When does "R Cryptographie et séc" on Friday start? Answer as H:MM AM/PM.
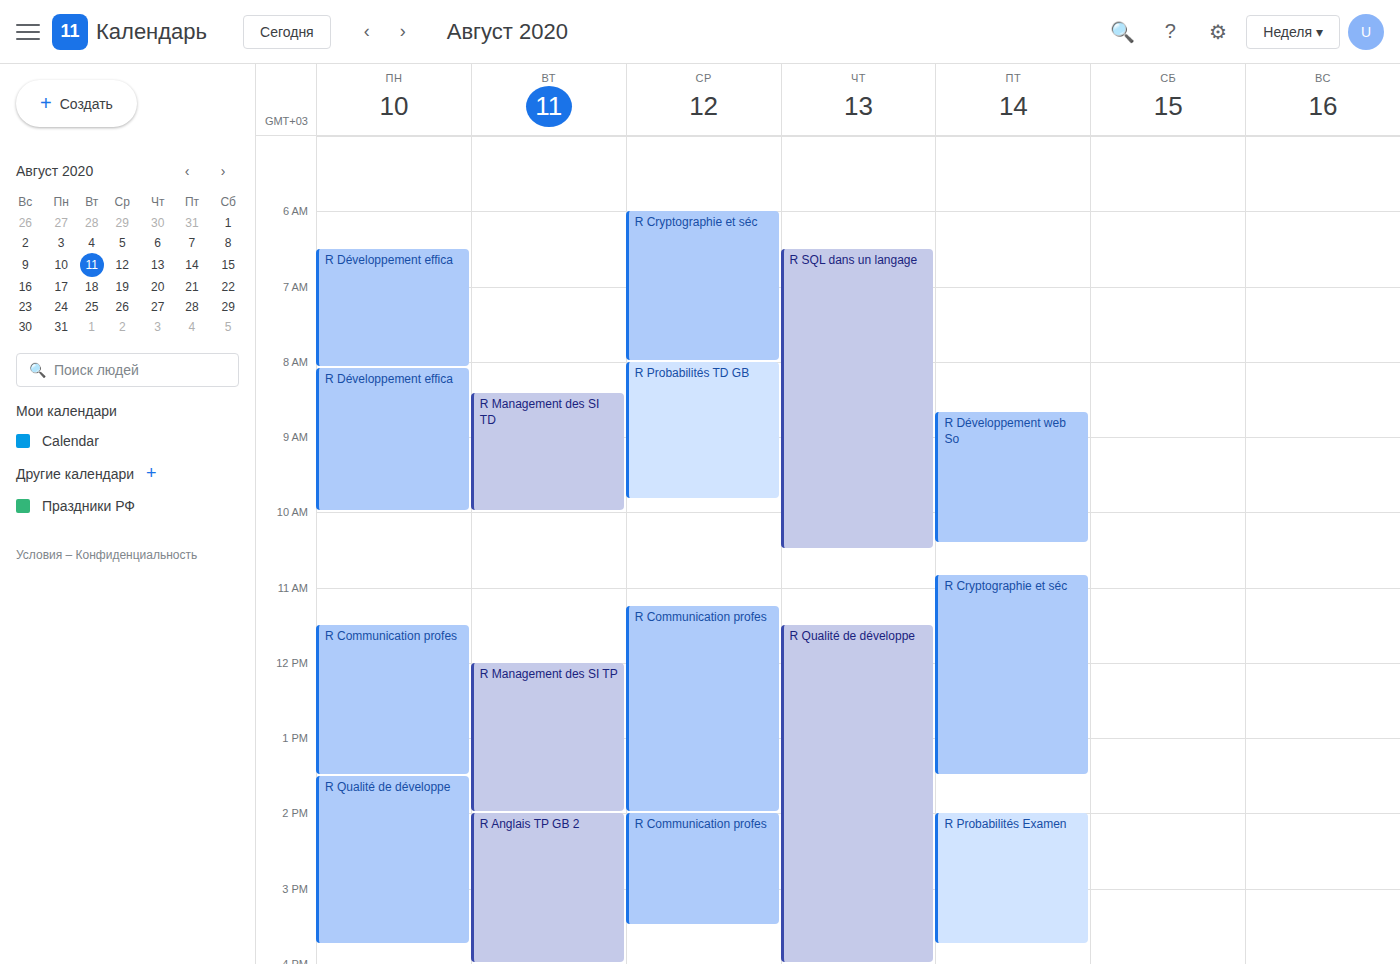
10:50 AM